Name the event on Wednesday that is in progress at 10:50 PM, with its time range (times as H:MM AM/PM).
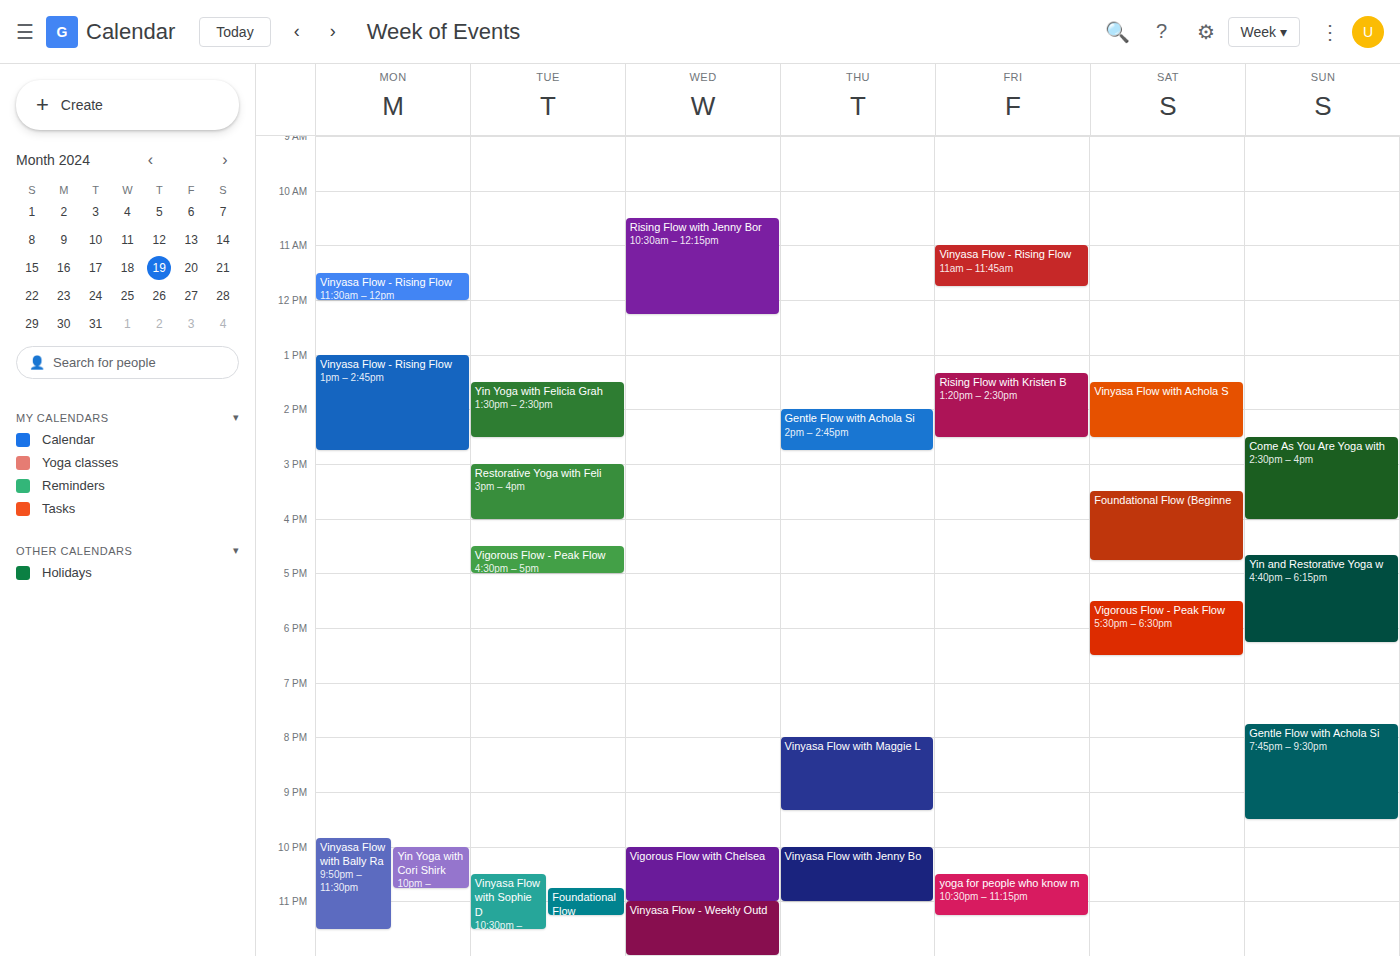
"Vigorous Flow with Chelsea", 10:00 PM to 11:00 PM